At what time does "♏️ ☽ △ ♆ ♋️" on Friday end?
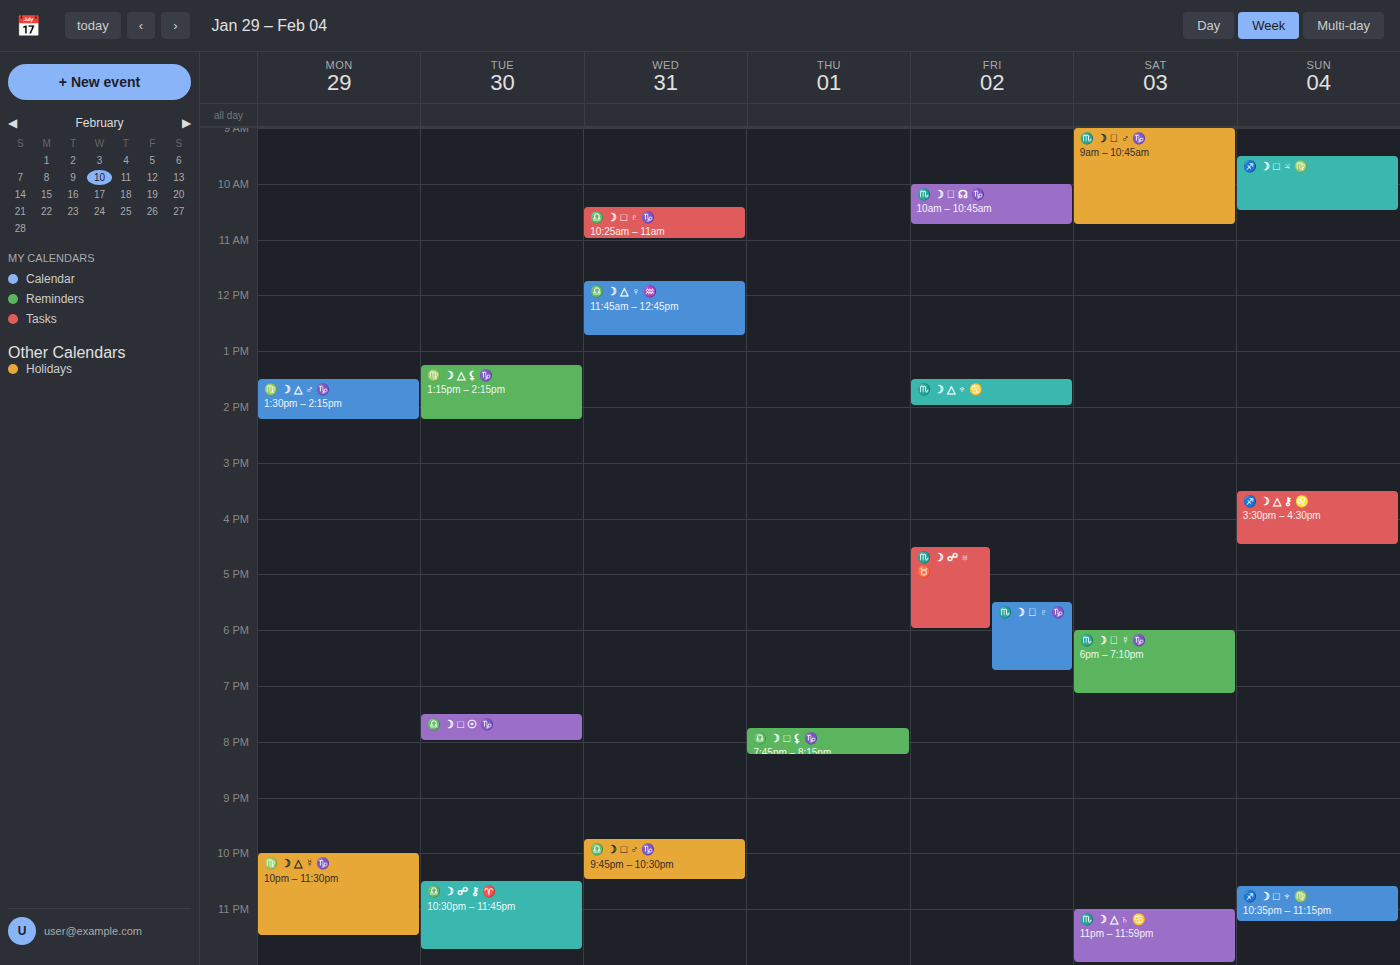
2:00 PM